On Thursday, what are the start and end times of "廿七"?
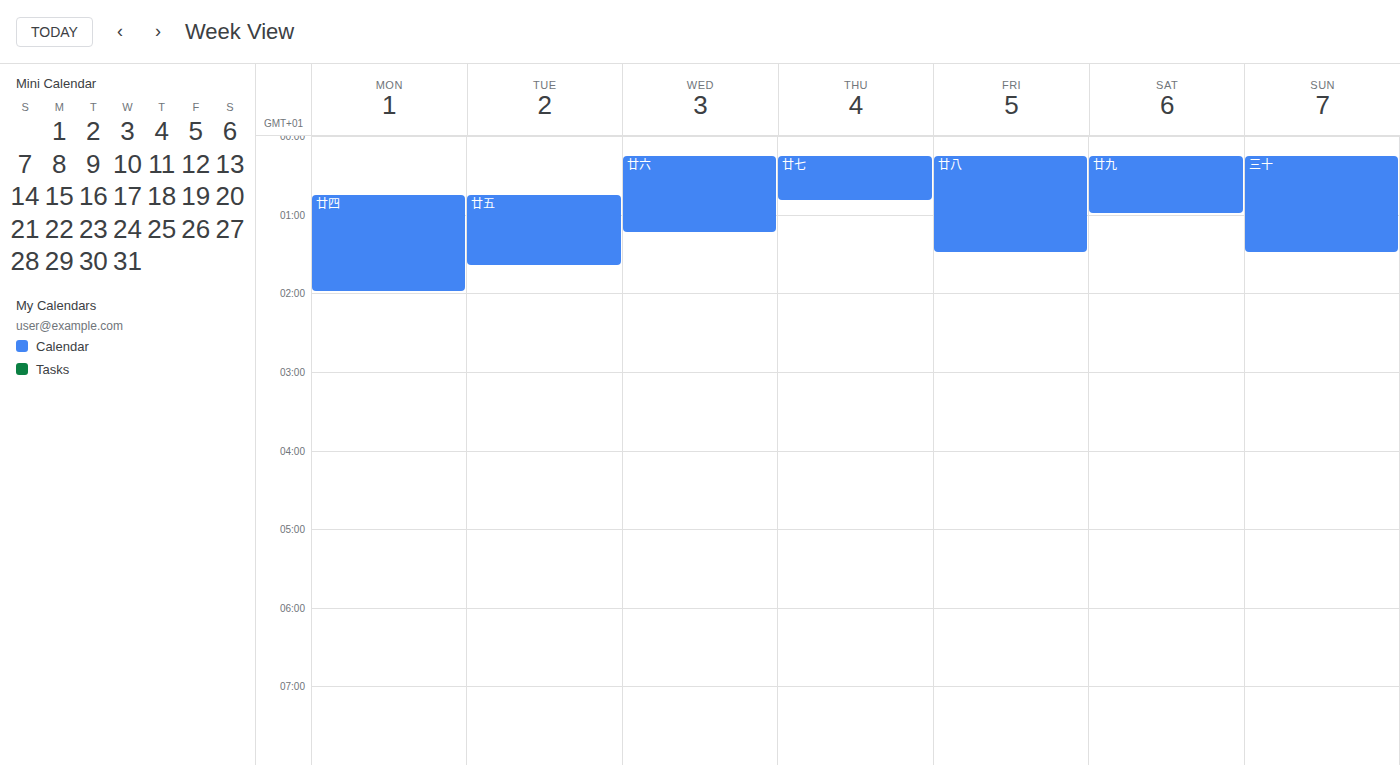
12:15 AM to 12:50 AM